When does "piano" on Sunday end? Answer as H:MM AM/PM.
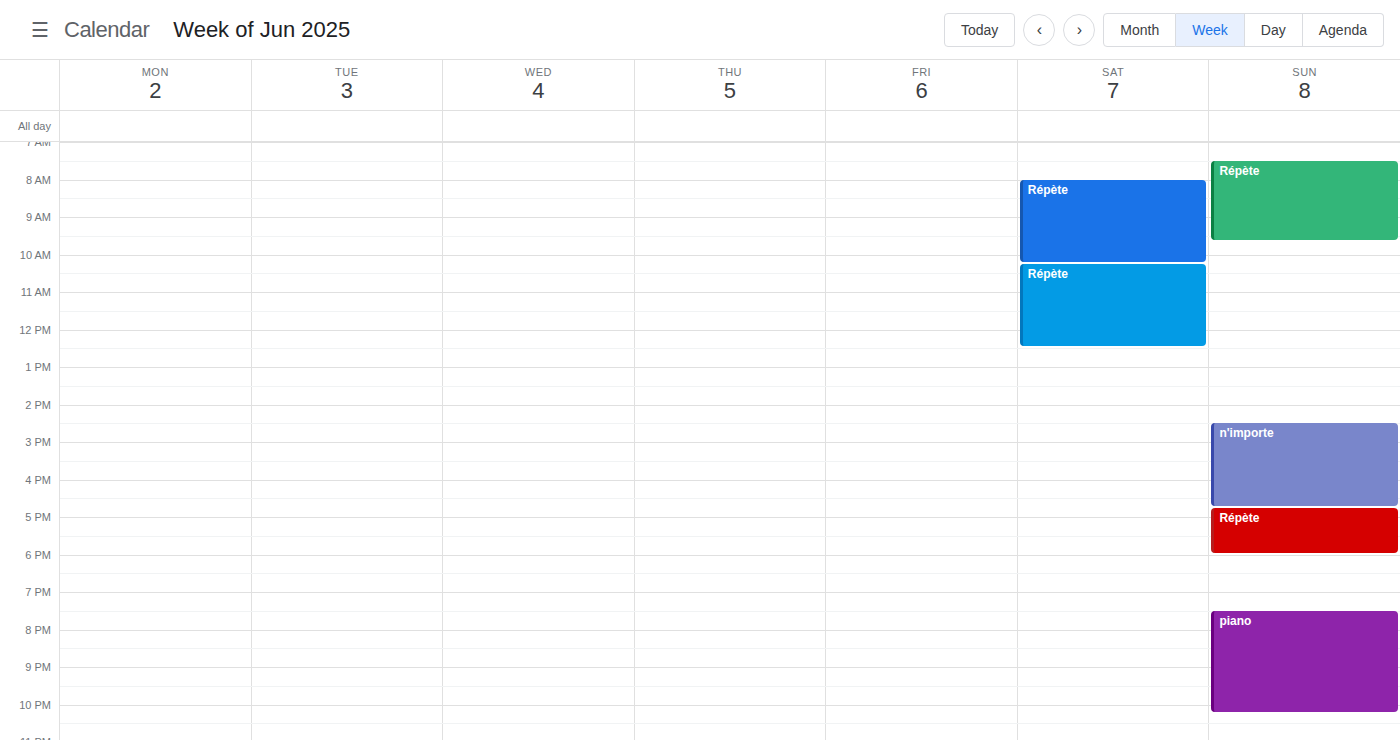
10:15 PM